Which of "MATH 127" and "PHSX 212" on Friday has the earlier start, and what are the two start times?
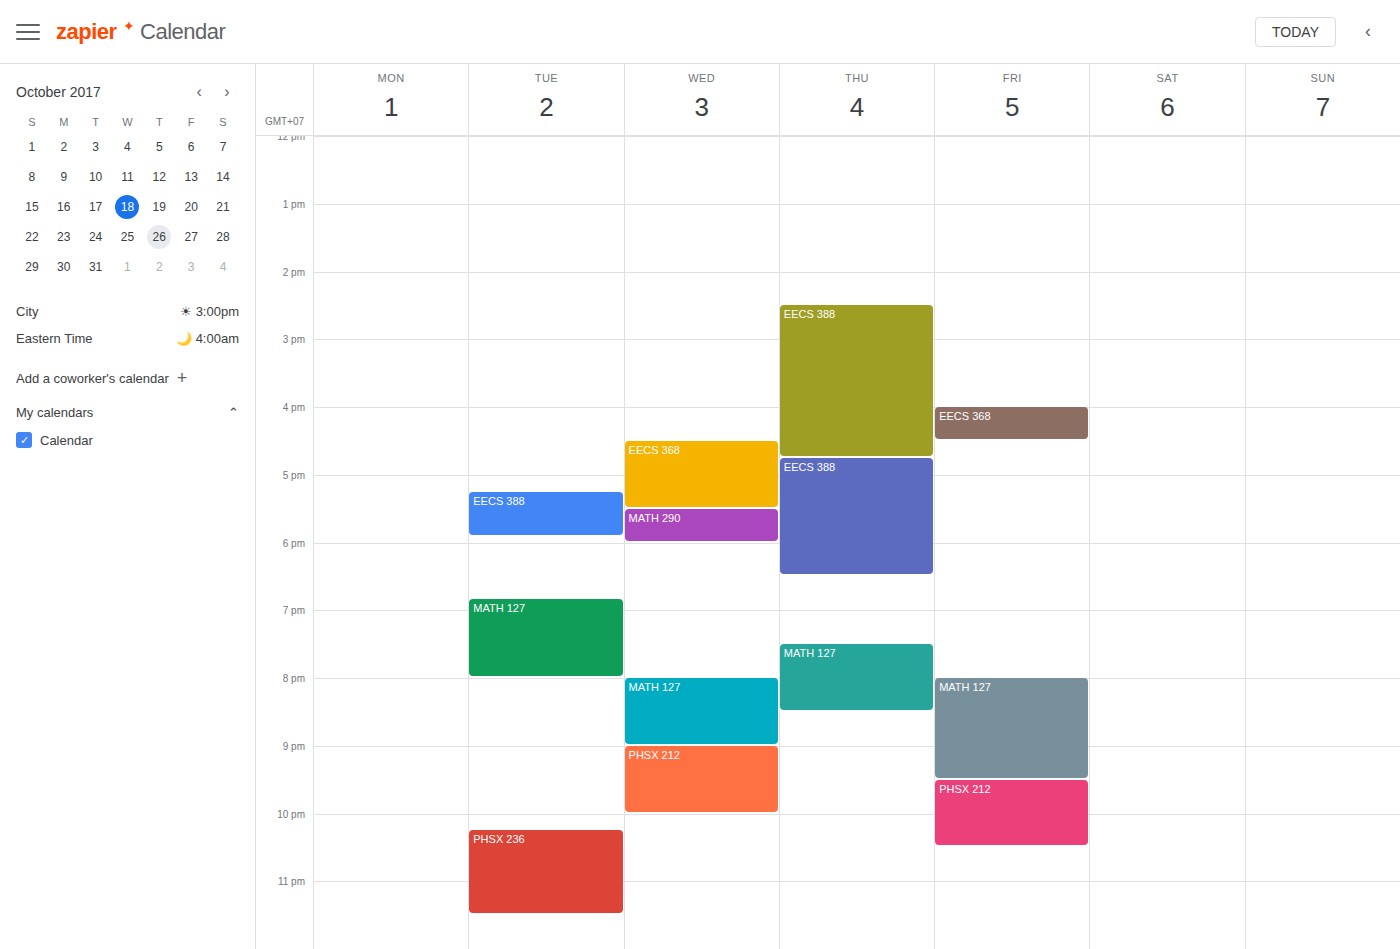
"MATH 127" 8:00 PM; "PHSX 212" 9:30 PM.